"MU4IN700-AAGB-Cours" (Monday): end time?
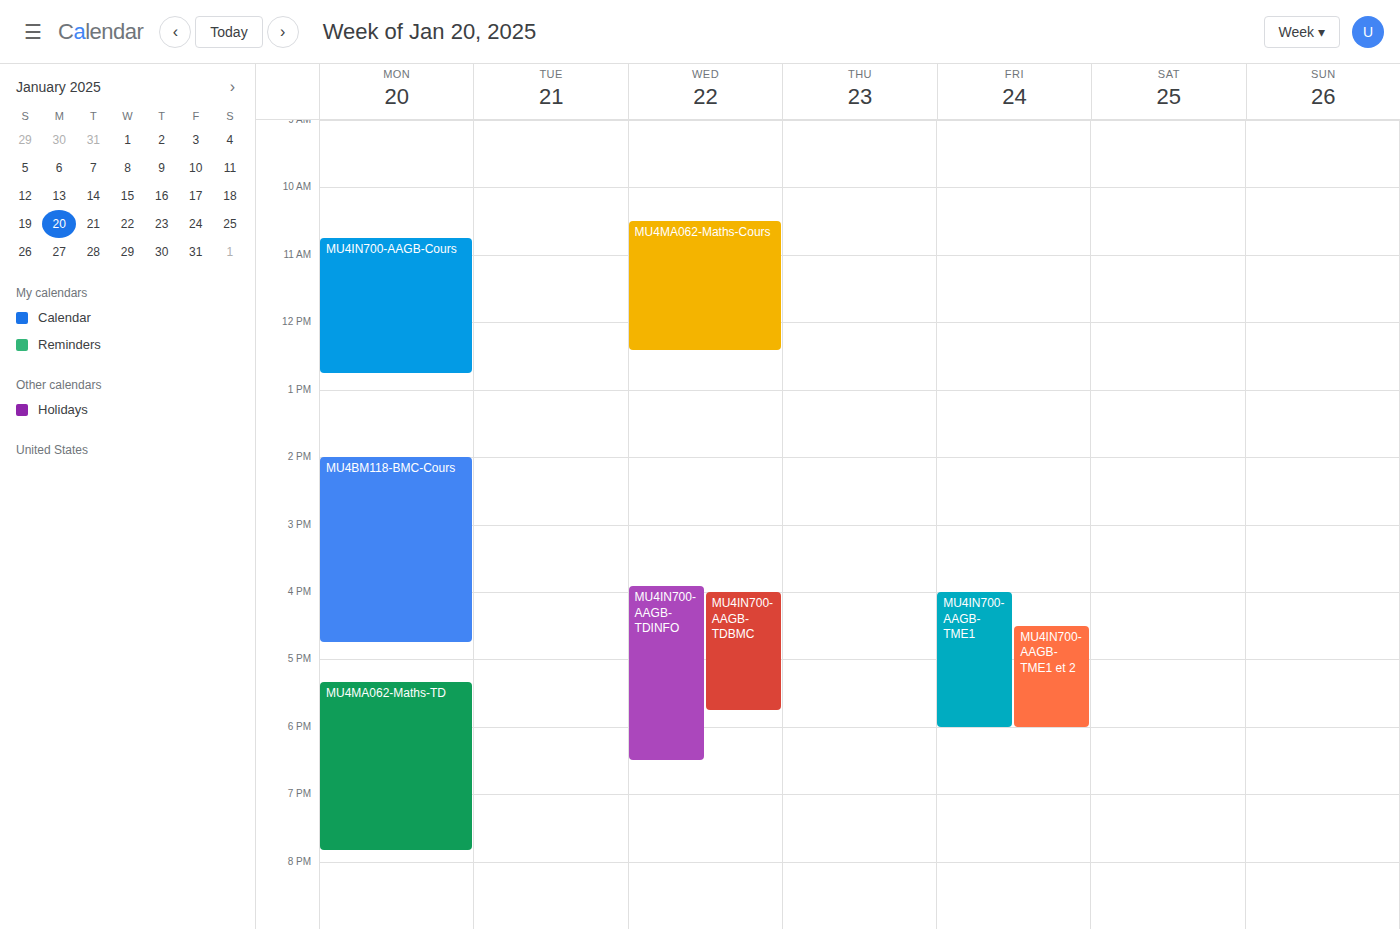
12:45 PM